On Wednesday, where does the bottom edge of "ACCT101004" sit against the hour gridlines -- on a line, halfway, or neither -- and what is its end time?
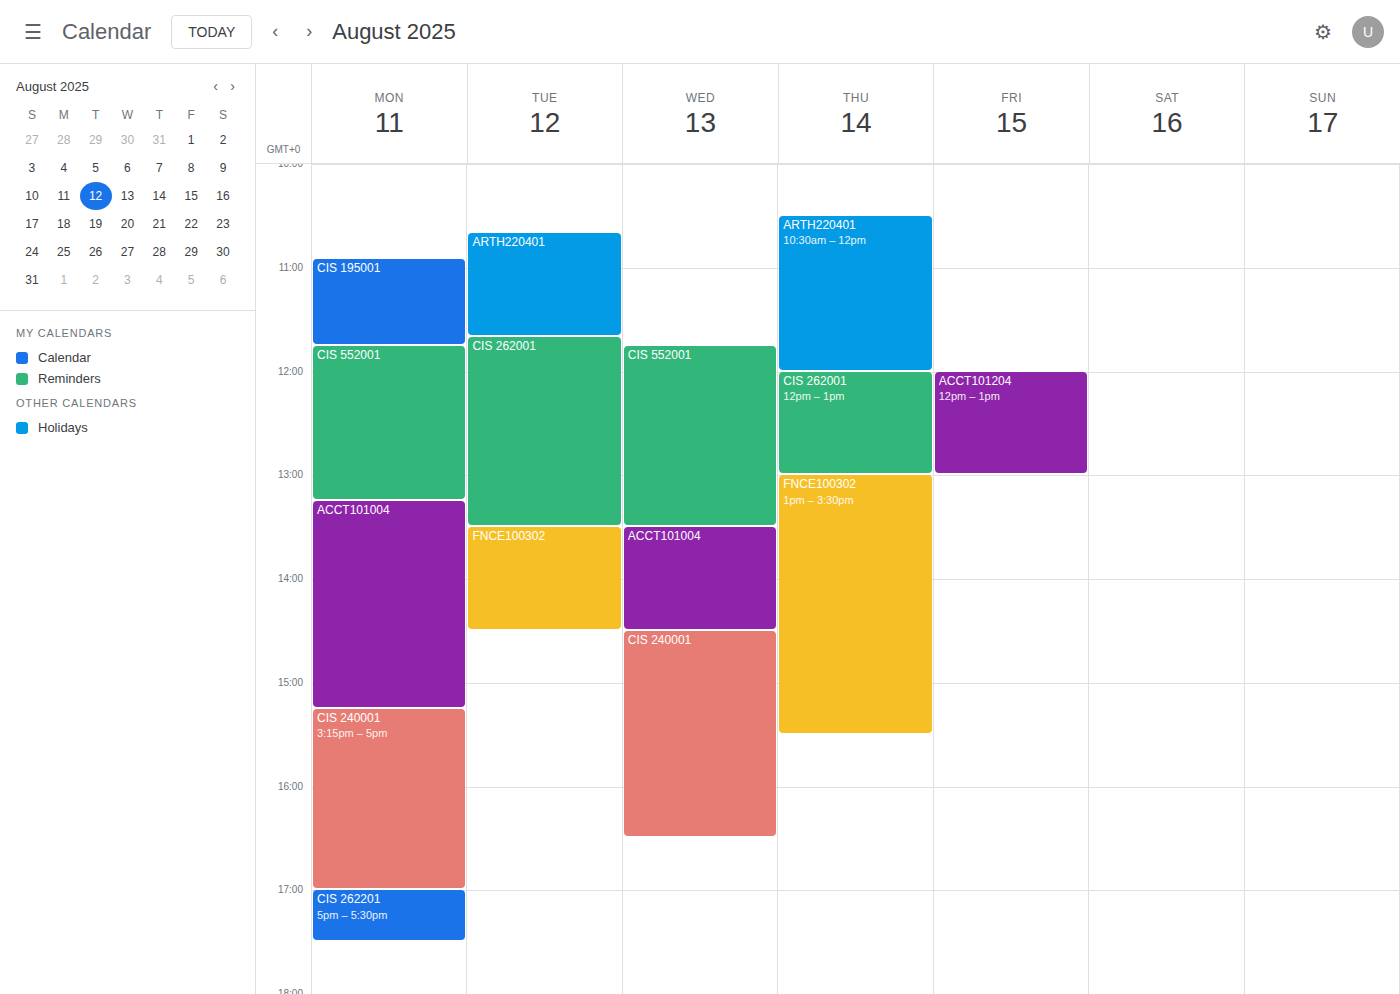
2:30 PM -- halfway between the 2 PM and 3 PM lines.